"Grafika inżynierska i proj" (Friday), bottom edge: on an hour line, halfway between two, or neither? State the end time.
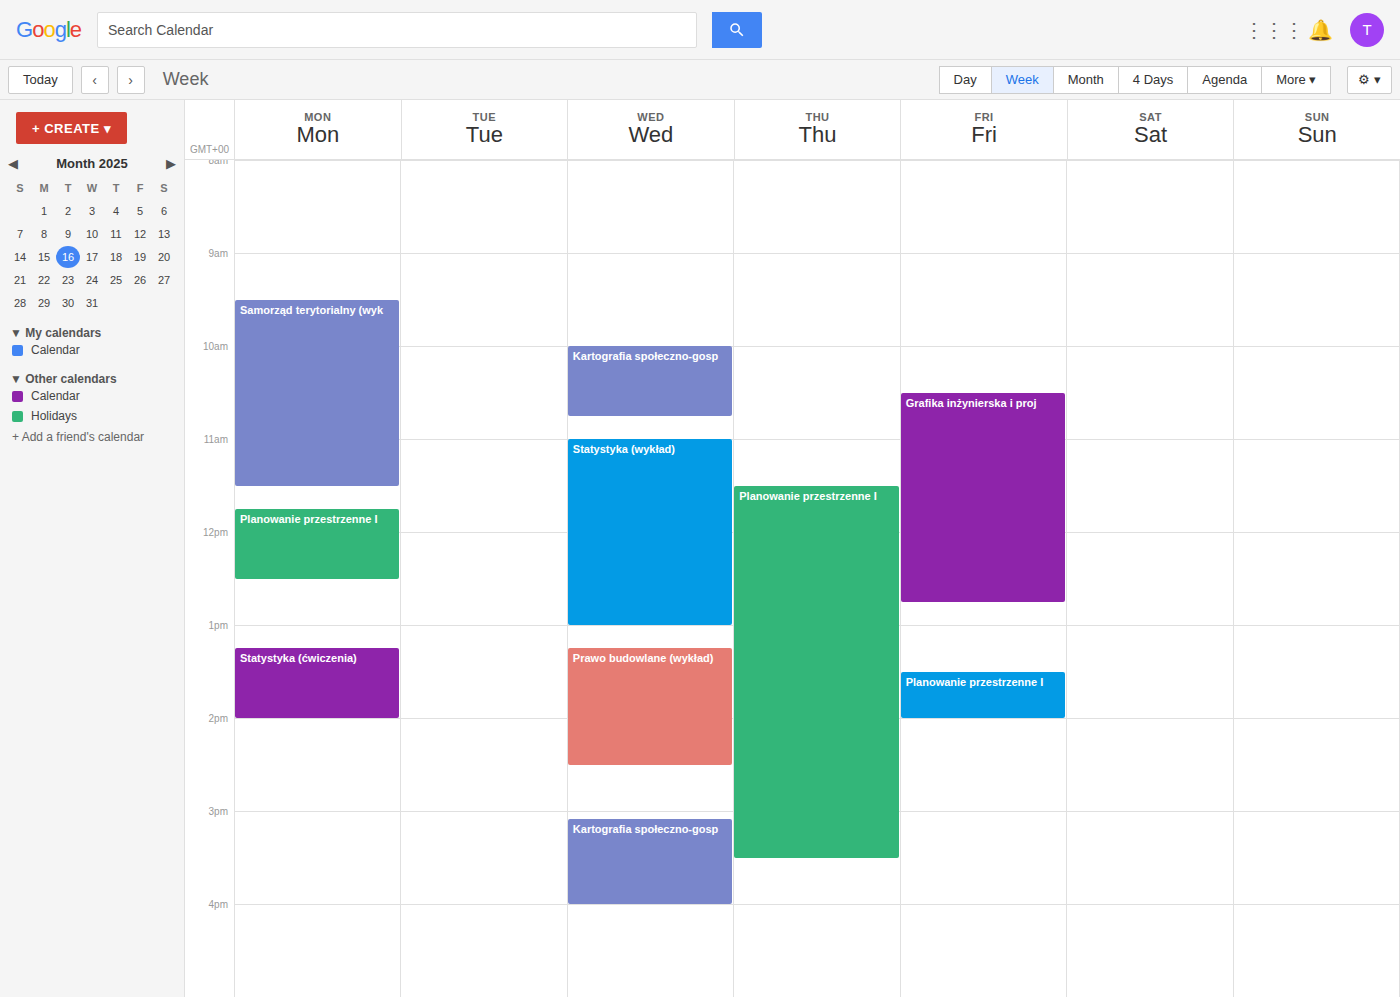
12:45 PM -- neither: three quarters of the way from the 12 PM line to the 1 PM line.